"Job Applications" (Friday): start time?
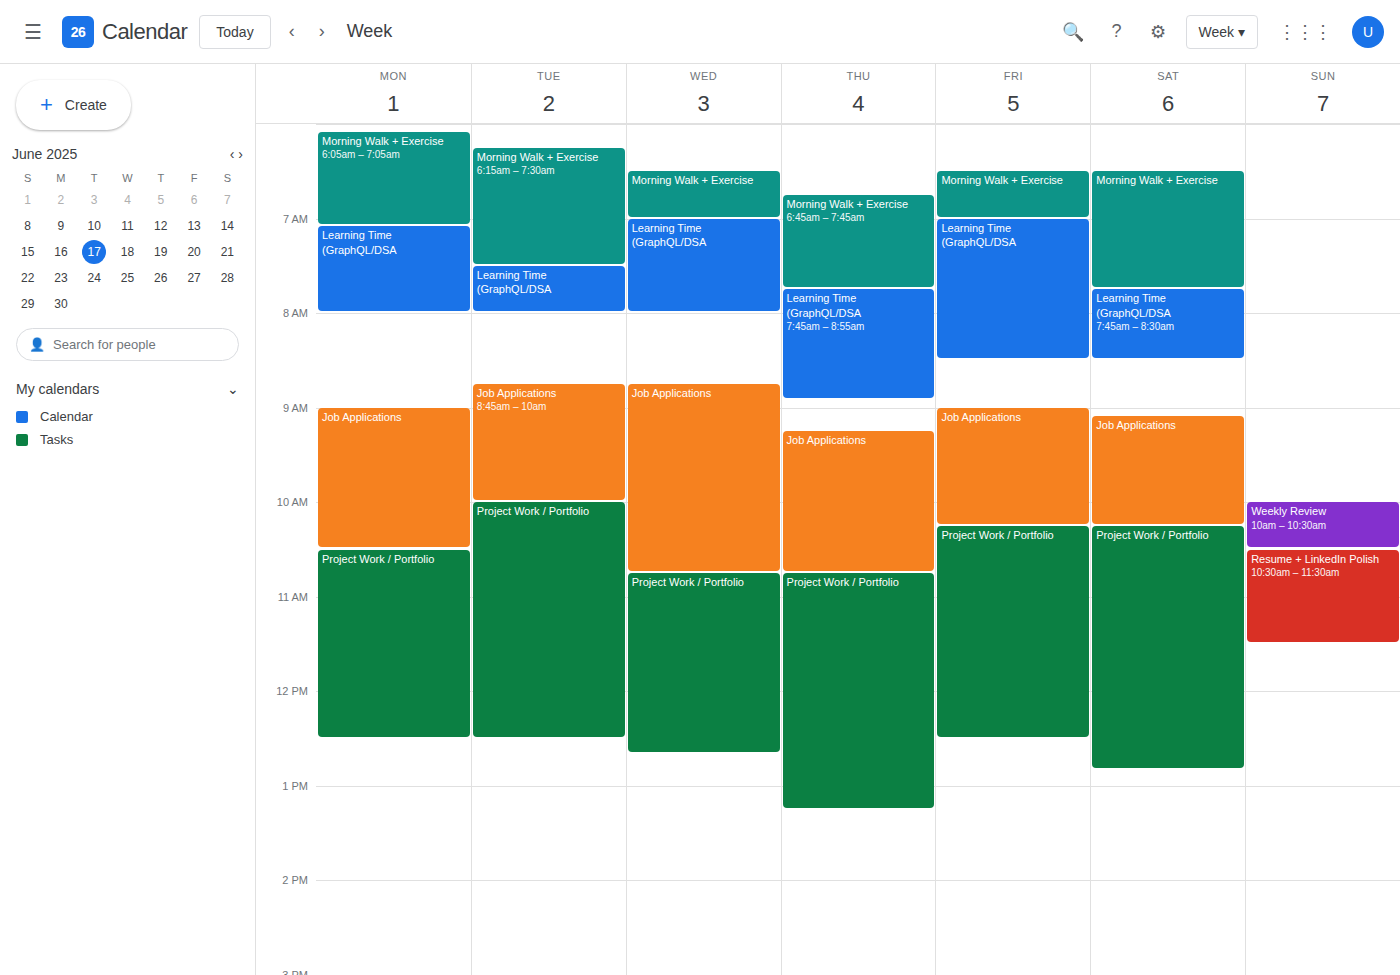
9:00 AM